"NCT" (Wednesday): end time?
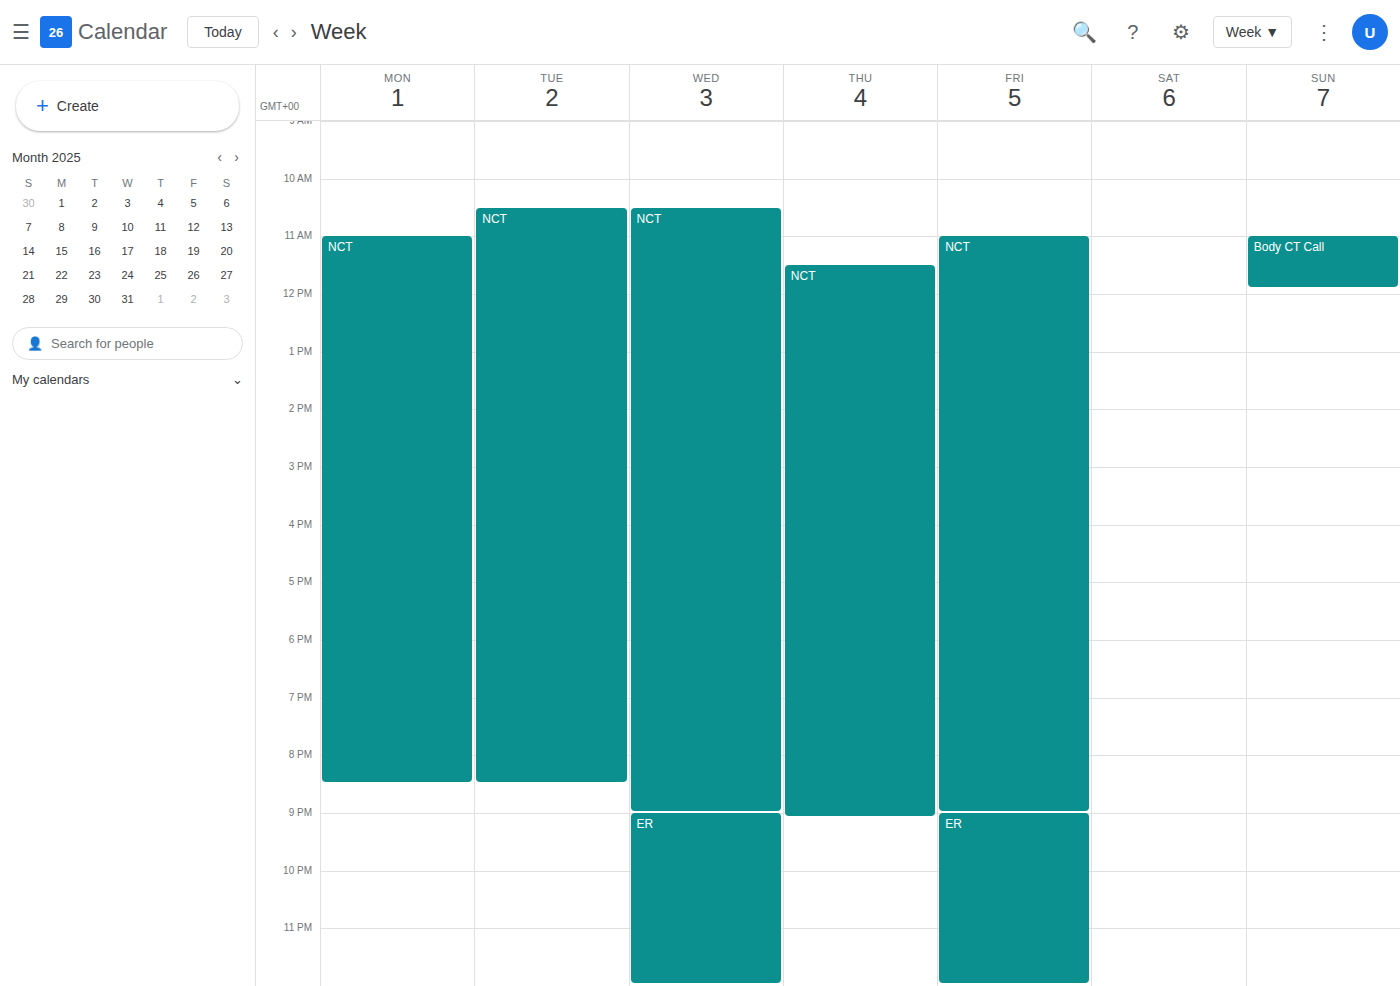
9:00 PM